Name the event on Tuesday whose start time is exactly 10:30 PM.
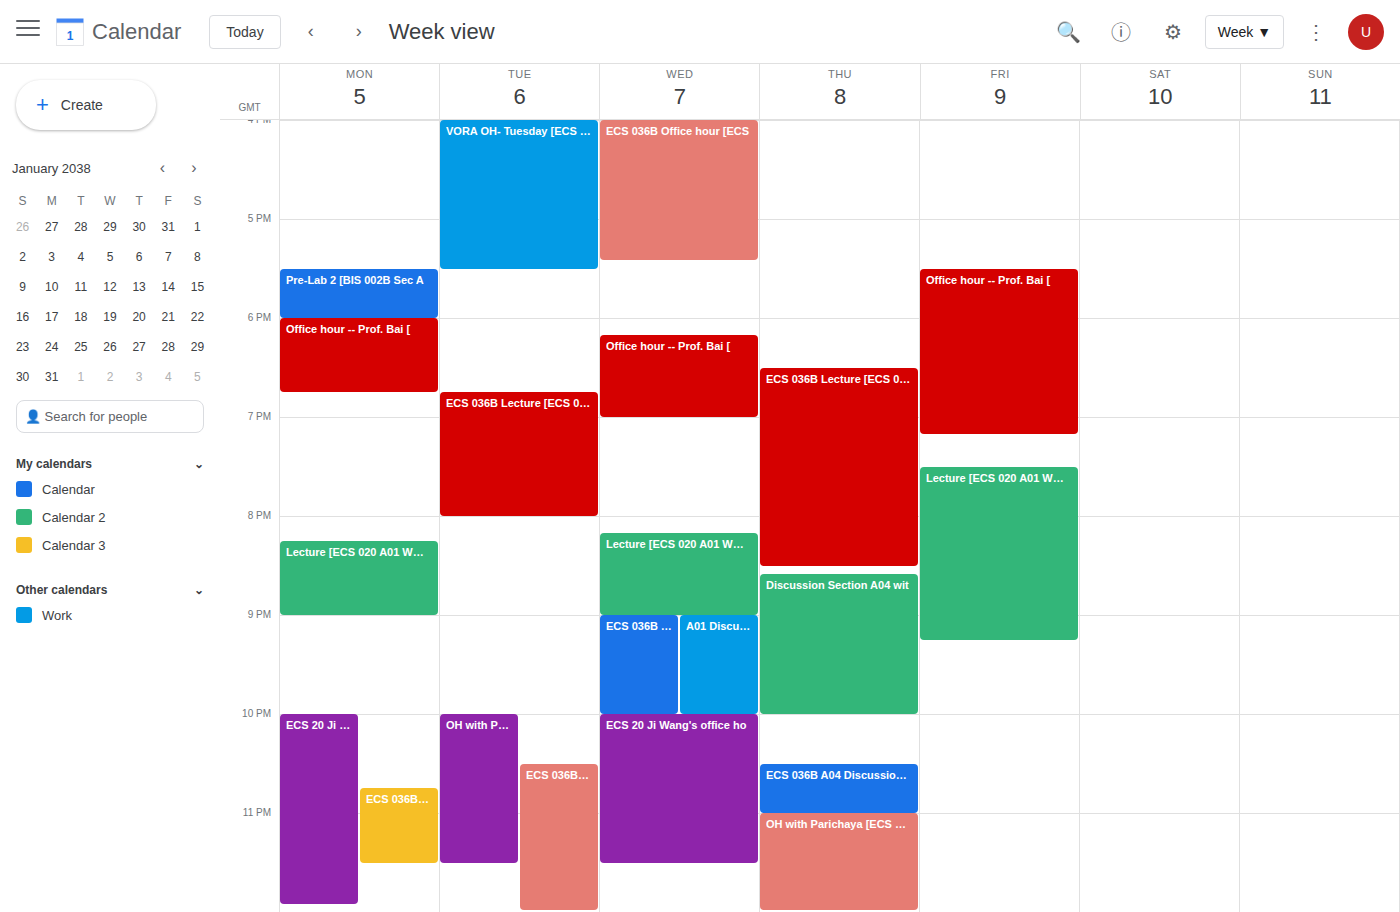
"ECS 036B Office hour [ECS"